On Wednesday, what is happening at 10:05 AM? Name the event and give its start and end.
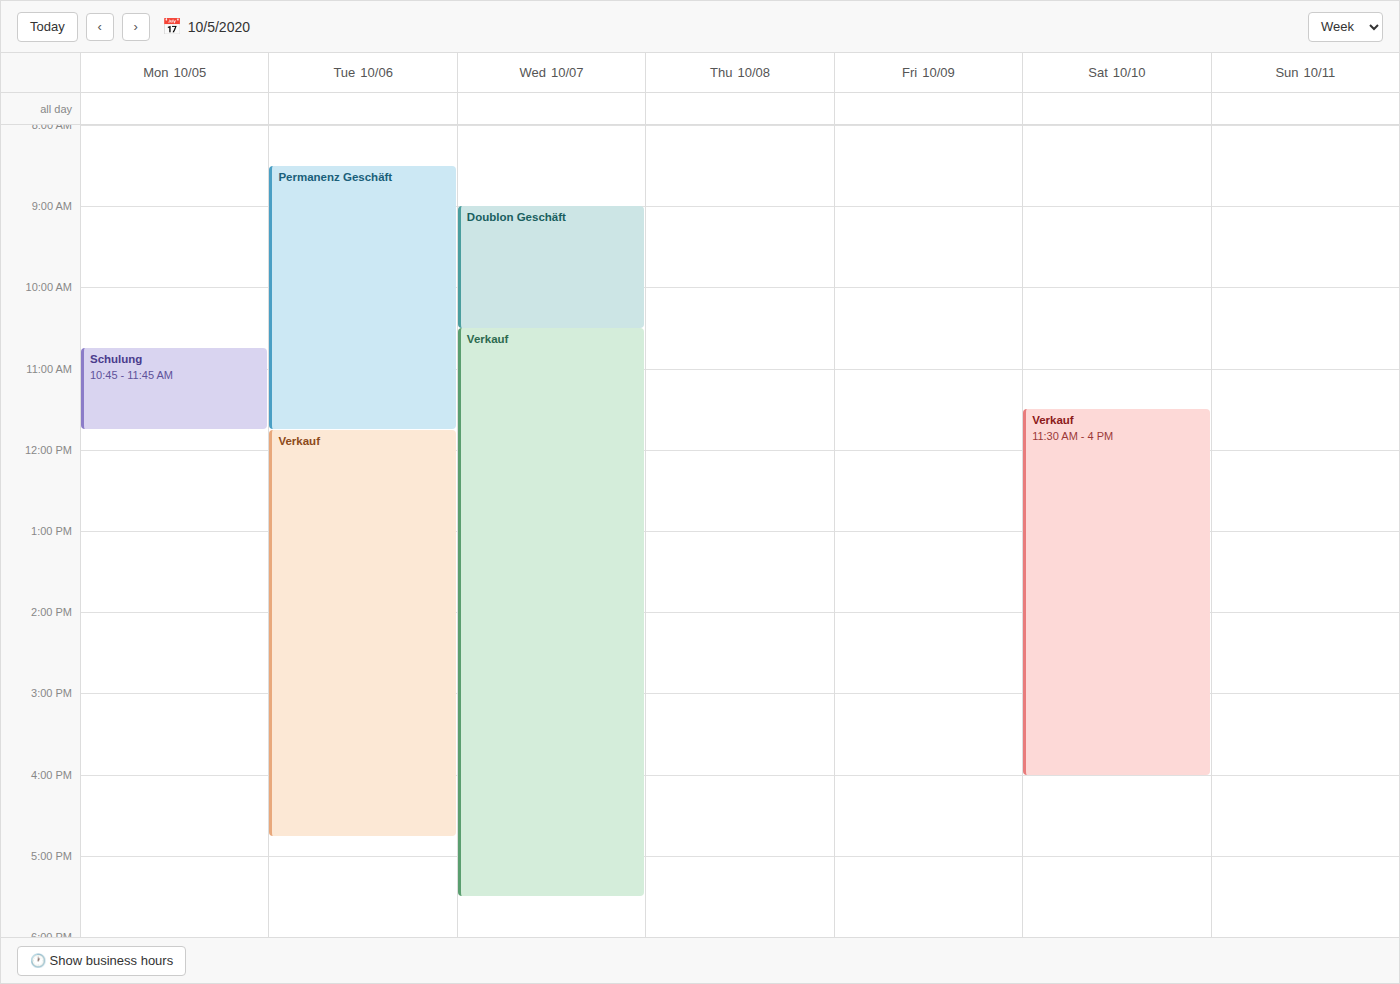
"Doublon Geschäft", 9:00 AM to 10:30 AM